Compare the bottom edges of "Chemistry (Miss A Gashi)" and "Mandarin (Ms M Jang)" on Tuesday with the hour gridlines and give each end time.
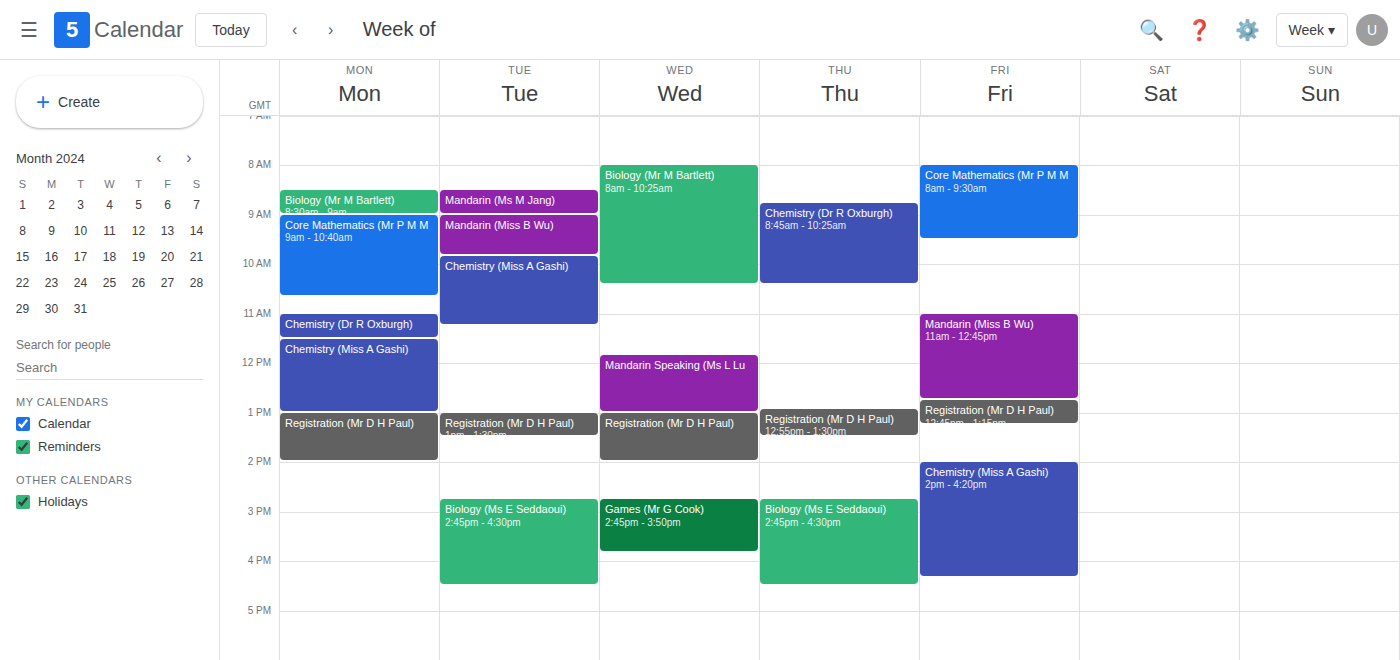
"Chemistry (Miss A Gashi)": 11:15 AM, neither: a quarter of the way from the 11 AM line to the 12 PM line. "Mandarin (Ms M Jang)": 9:00 AM, exactly on the 9 AM line.